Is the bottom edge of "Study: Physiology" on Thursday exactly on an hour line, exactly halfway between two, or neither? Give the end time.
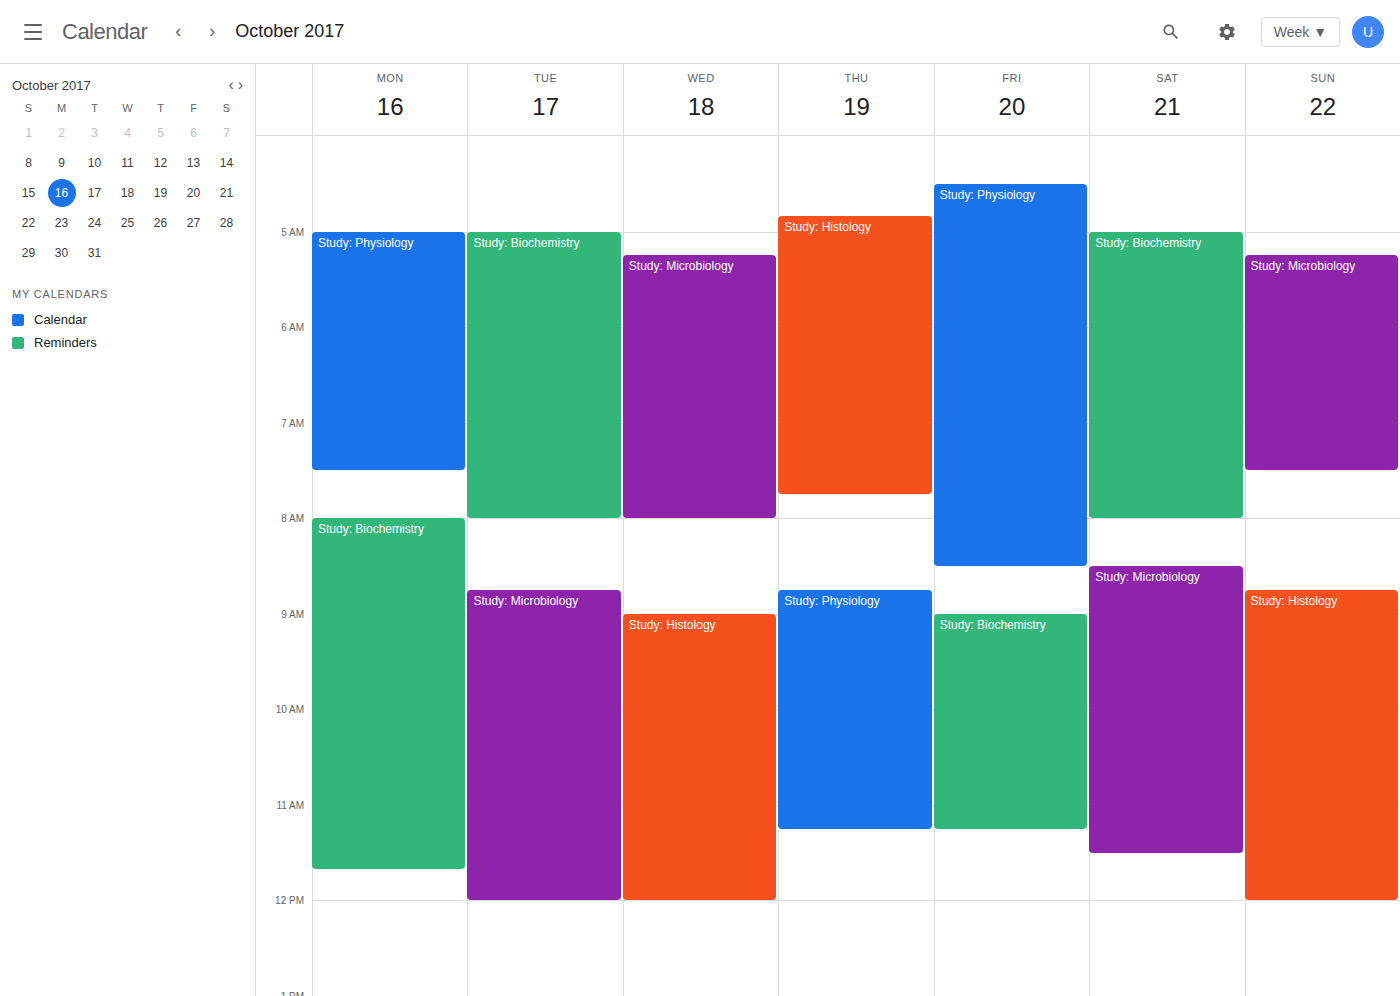
11:15 AM -- neither: a quarter of the way from the 11 AM line to the 12 PM line.